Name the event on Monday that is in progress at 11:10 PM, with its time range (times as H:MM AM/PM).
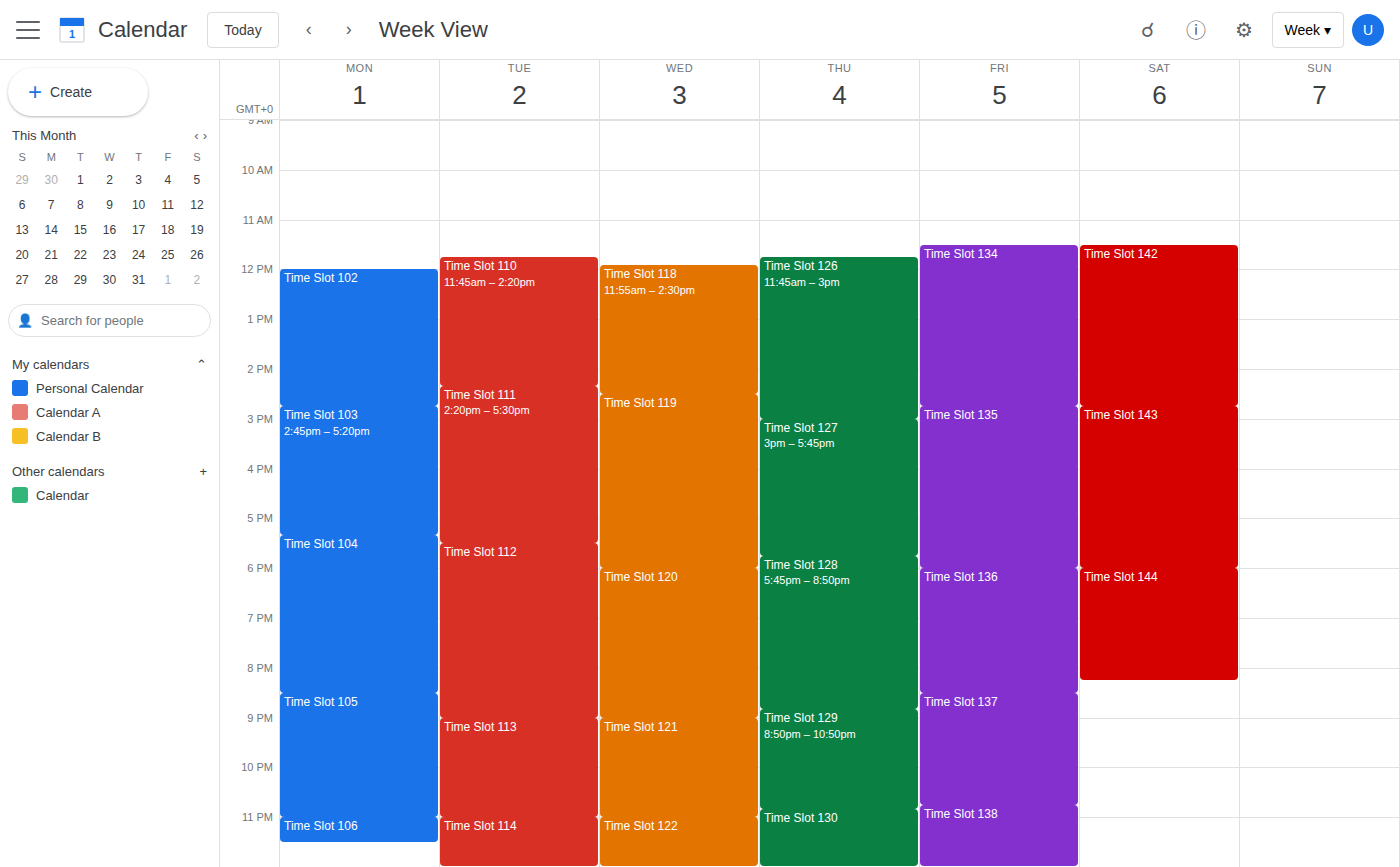
"Time Slot 106", 11:00 PM to 11:30 PM